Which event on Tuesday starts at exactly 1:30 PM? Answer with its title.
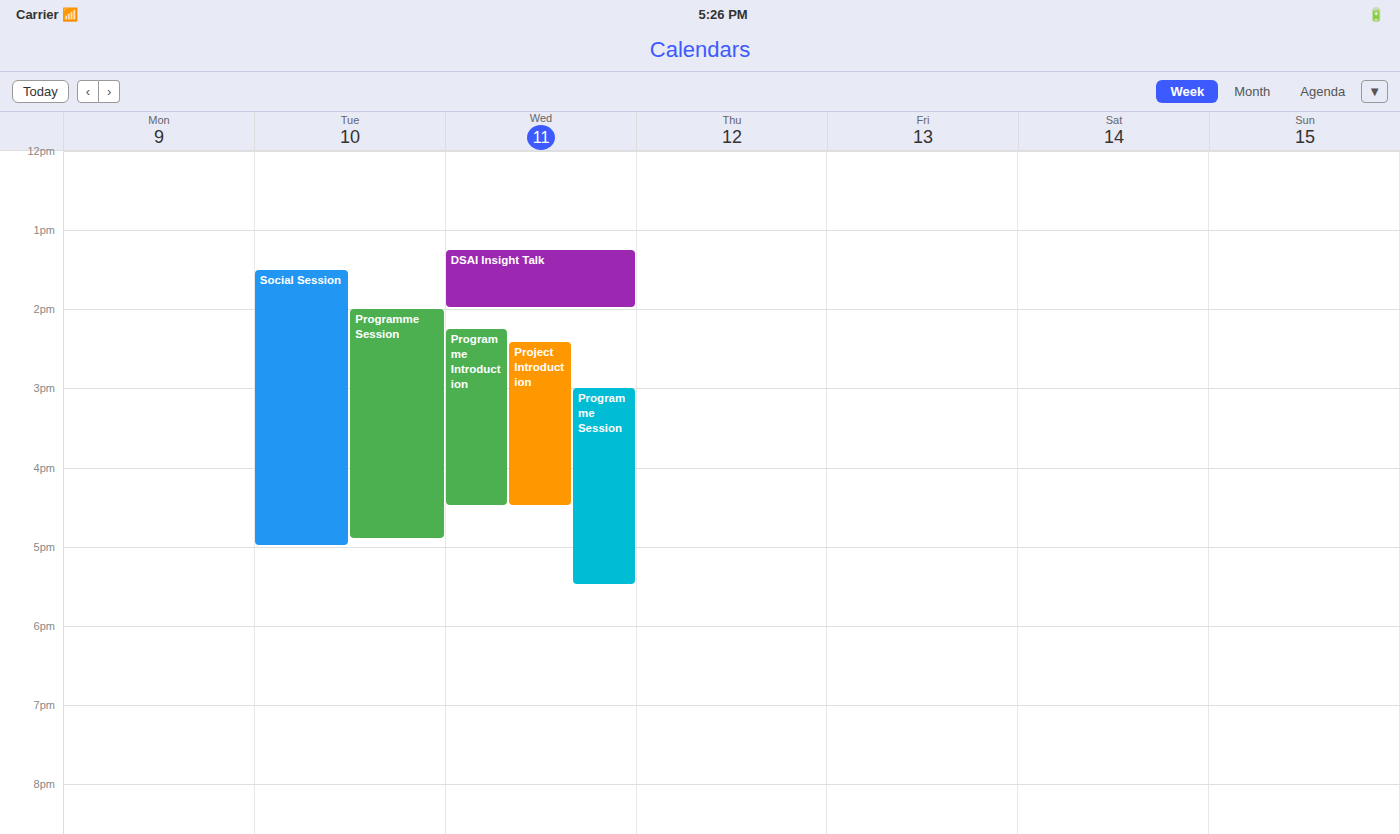
"Social Session"